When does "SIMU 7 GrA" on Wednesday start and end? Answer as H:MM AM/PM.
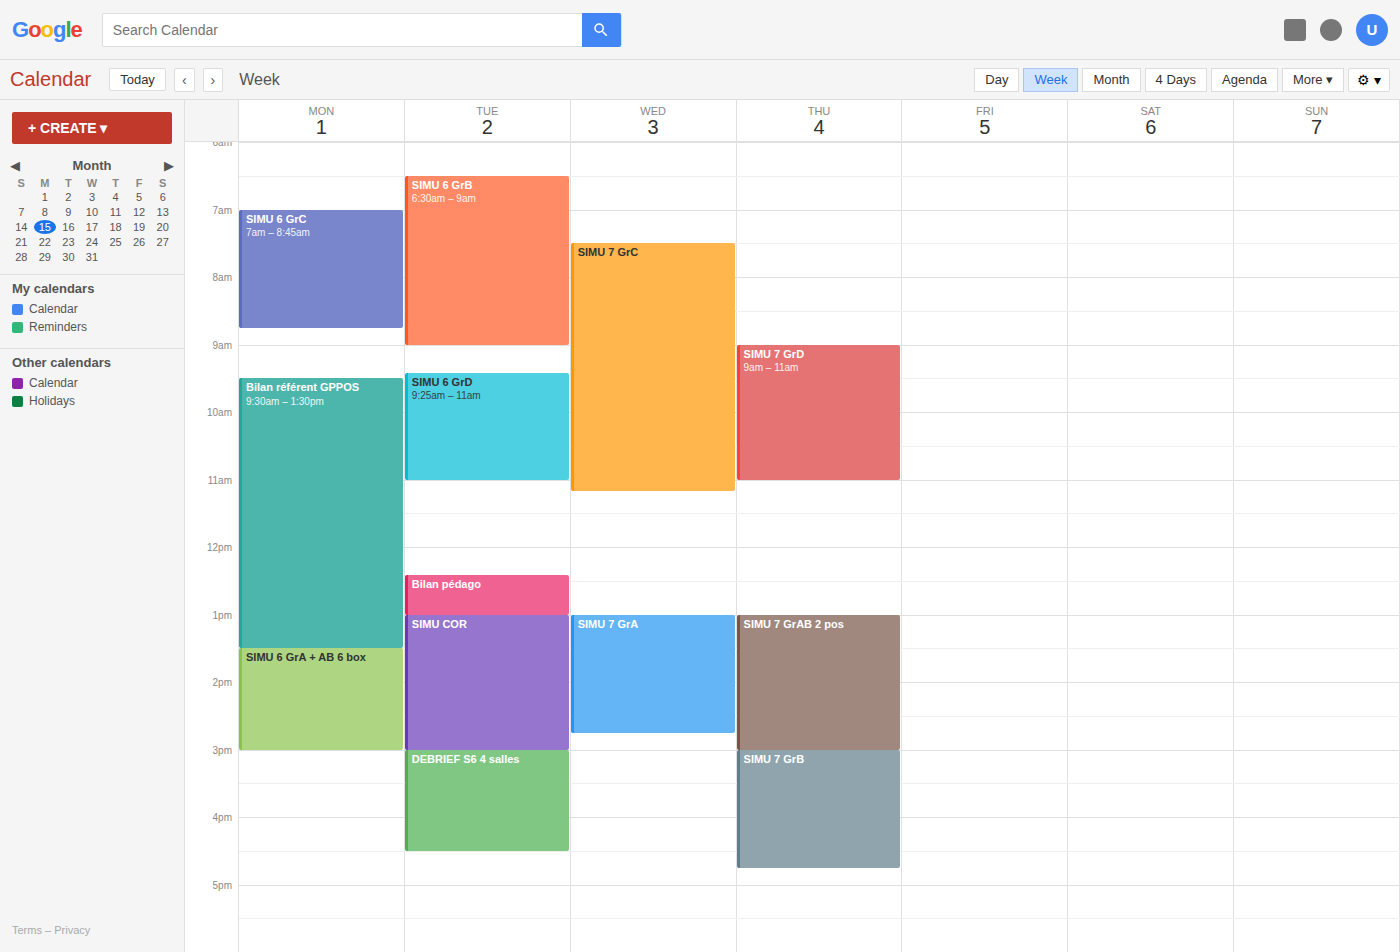
1:00 PM to 2:45 PM